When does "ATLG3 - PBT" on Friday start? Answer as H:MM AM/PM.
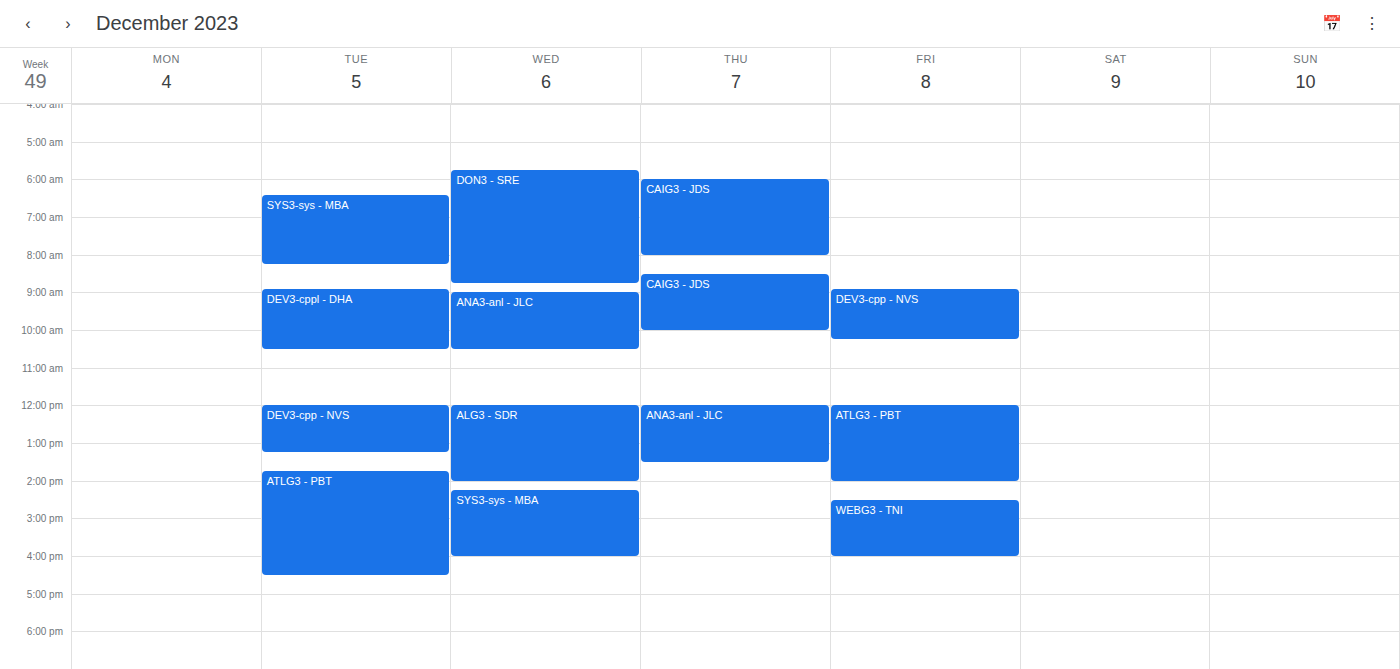
12:00 PM